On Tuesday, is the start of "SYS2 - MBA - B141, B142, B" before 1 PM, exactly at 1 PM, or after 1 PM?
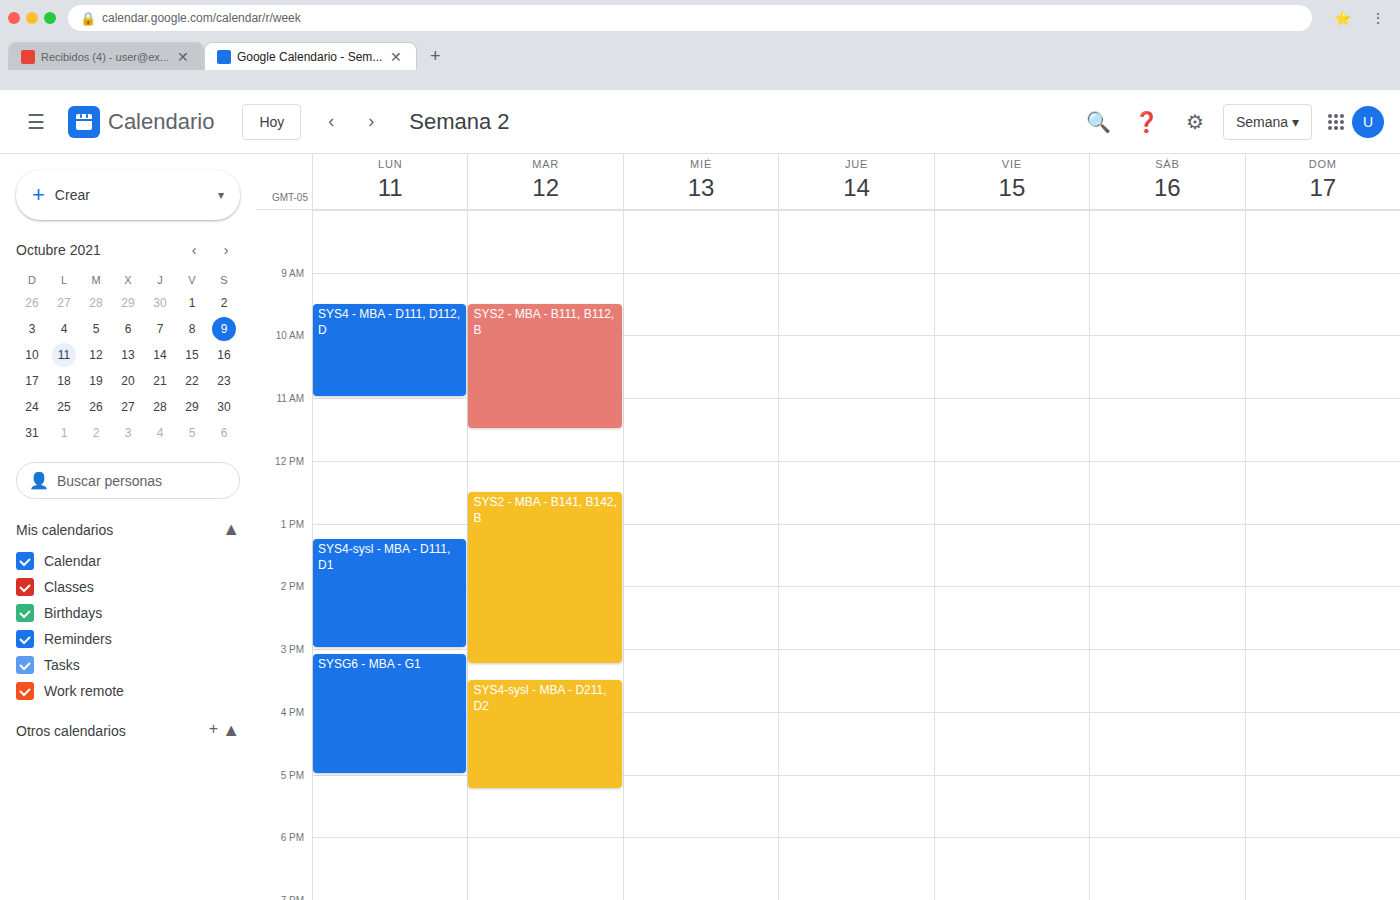
12:30 PM -- before 1 PM, 30 minutes above the 1 PM line.